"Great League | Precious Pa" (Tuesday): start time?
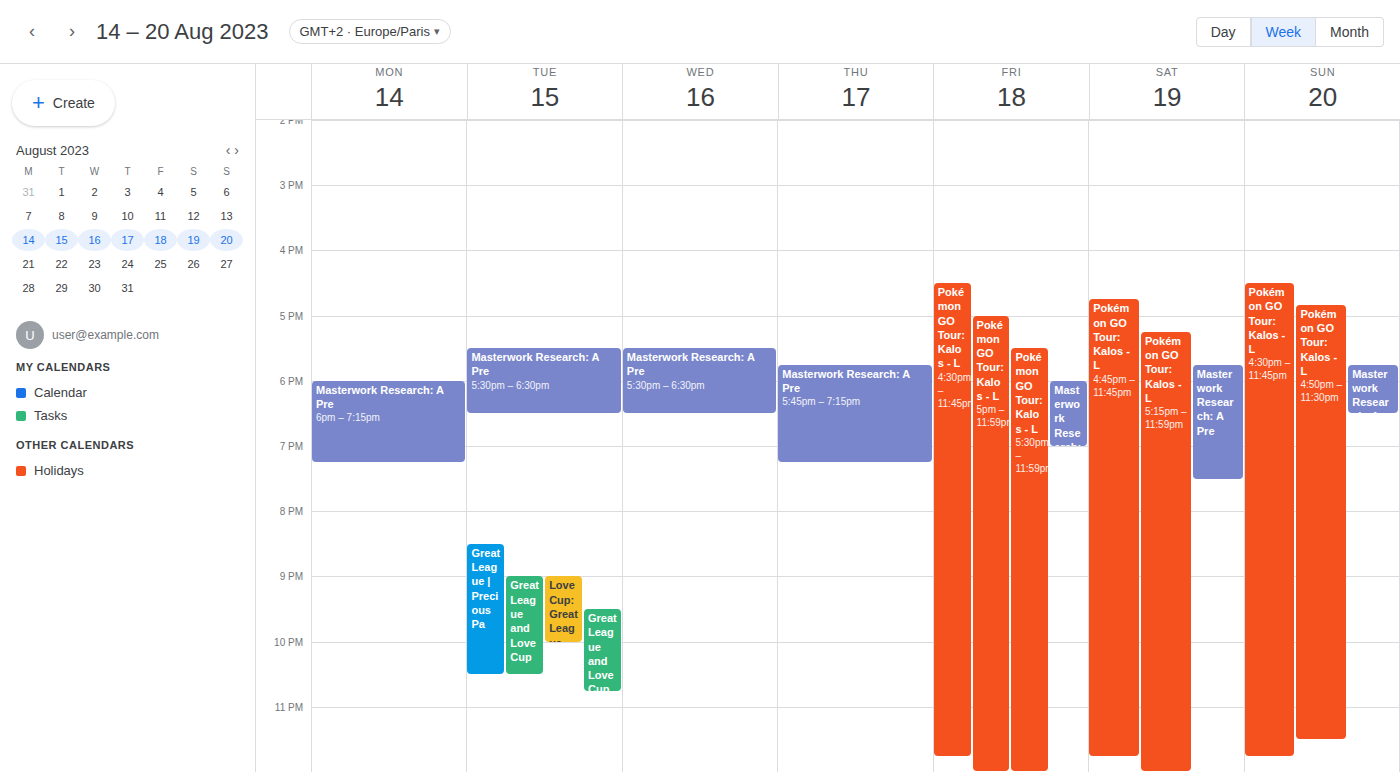
8:30 PM